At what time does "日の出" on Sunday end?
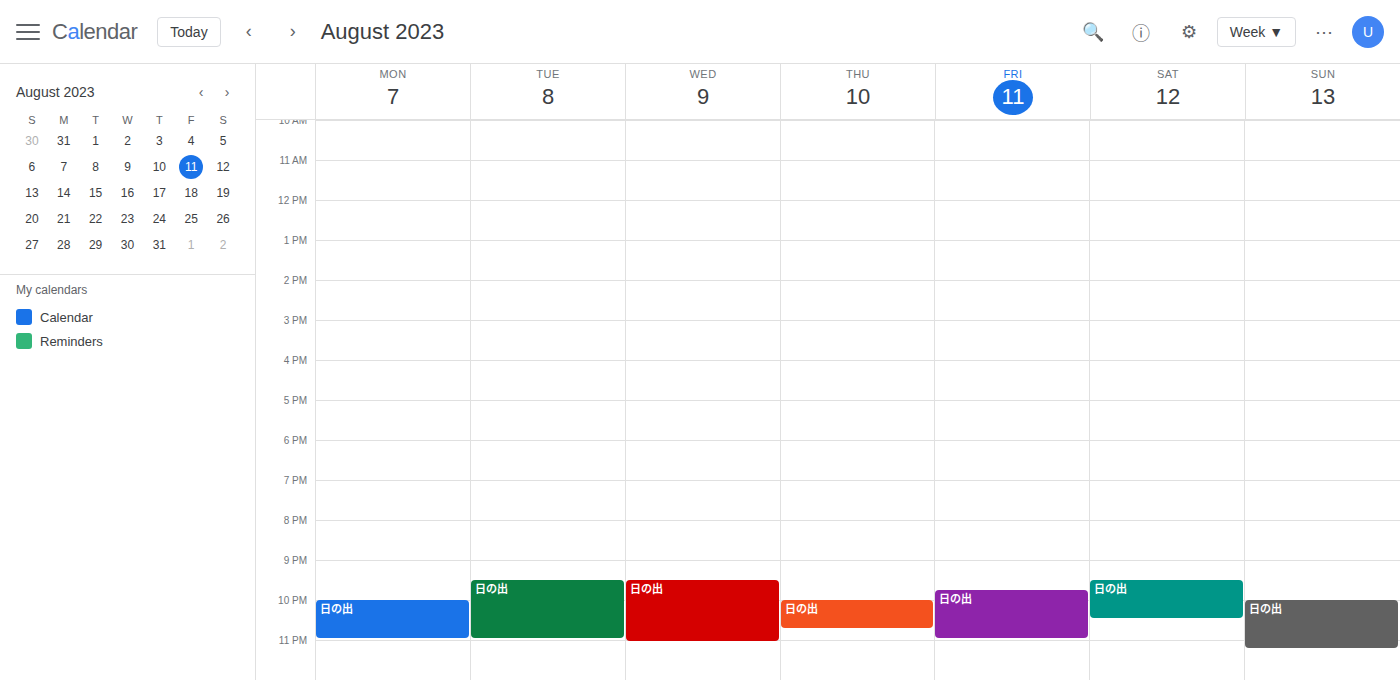
11:15 PM